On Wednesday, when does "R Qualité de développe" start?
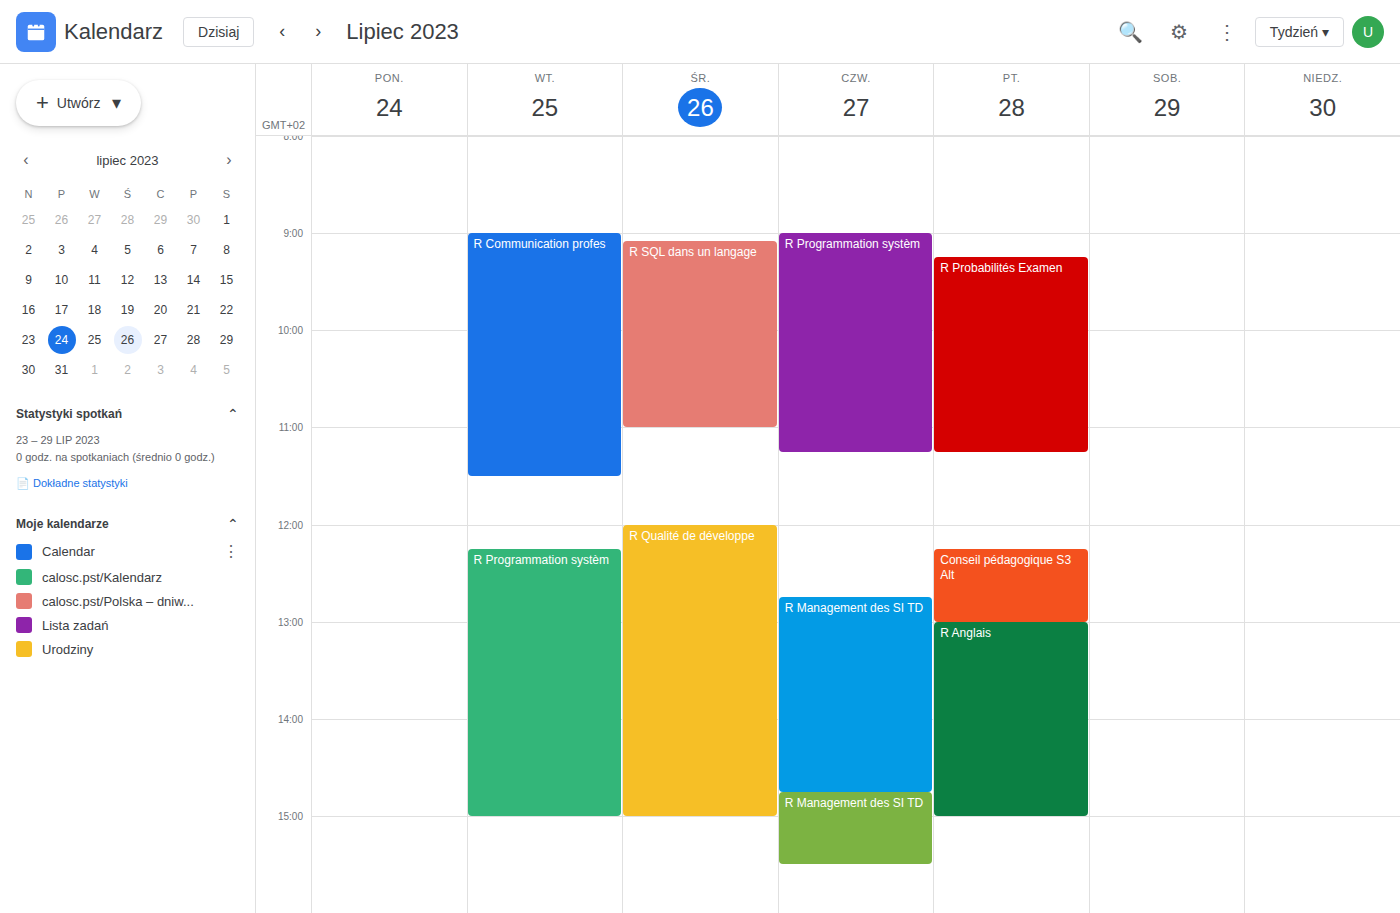
12:00